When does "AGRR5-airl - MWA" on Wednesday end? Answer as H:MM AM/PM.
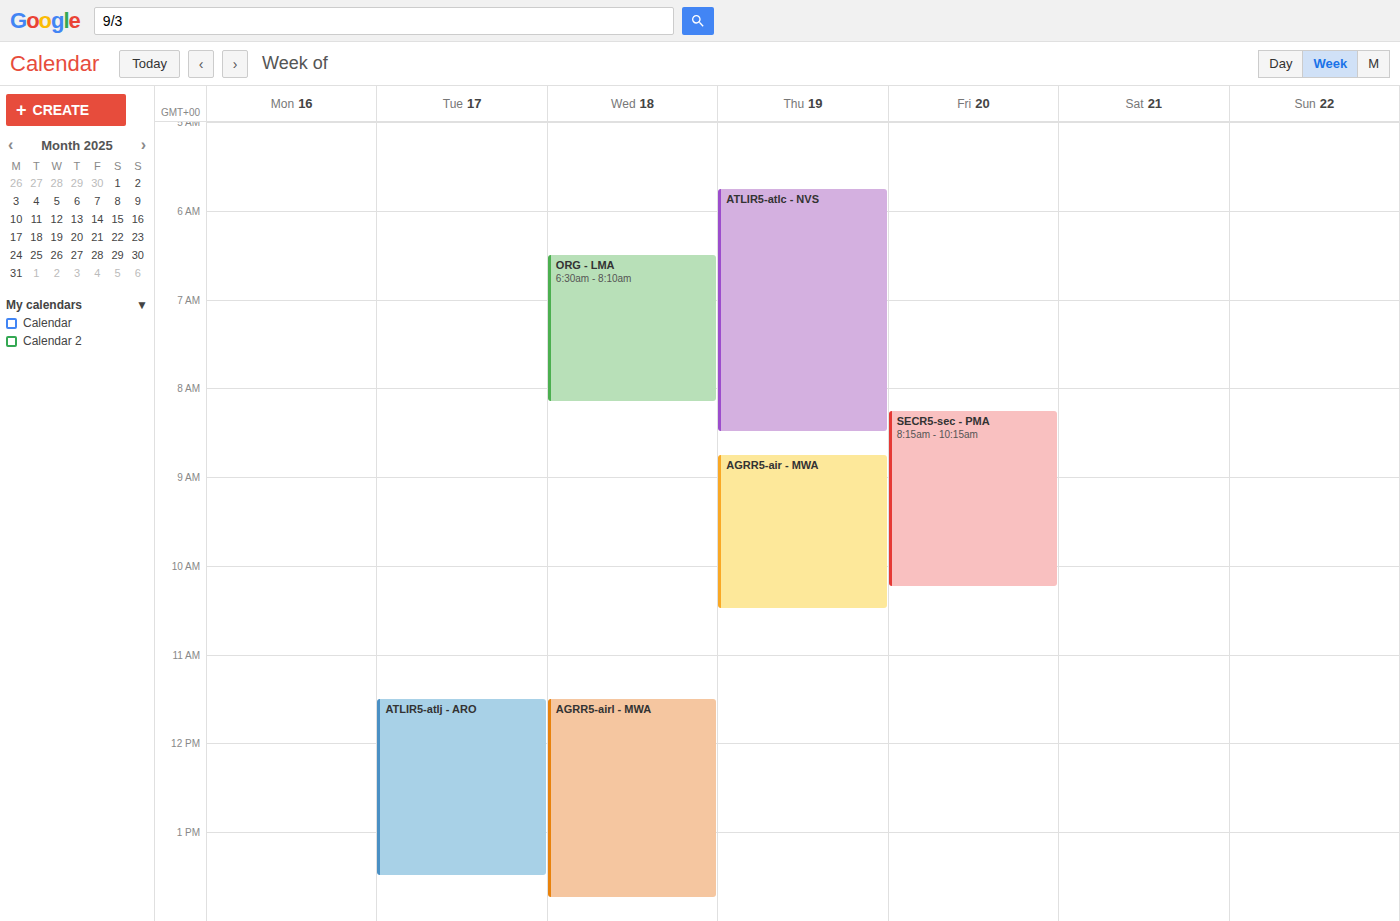
1:45 PM